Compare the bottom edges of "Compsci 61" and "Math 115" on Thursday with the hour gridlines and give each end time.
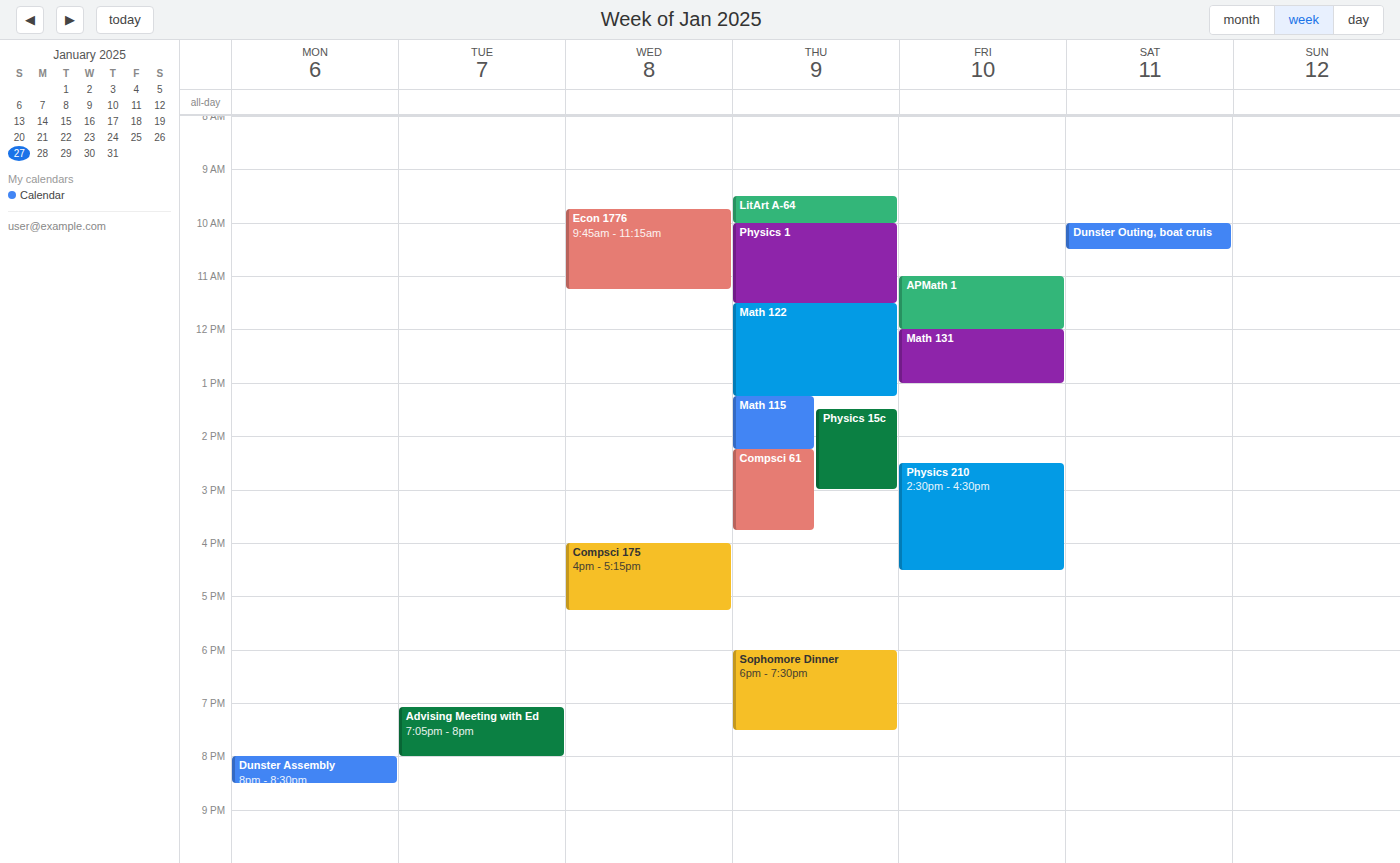
"Compsci 61": 3:45 PM, neither: three quarters of the way from the 3 PM line to the 4 PM line. "Math 115": 2:15 PM, neither: a quarter of the way from the 2 PM line to the 3 PM line.